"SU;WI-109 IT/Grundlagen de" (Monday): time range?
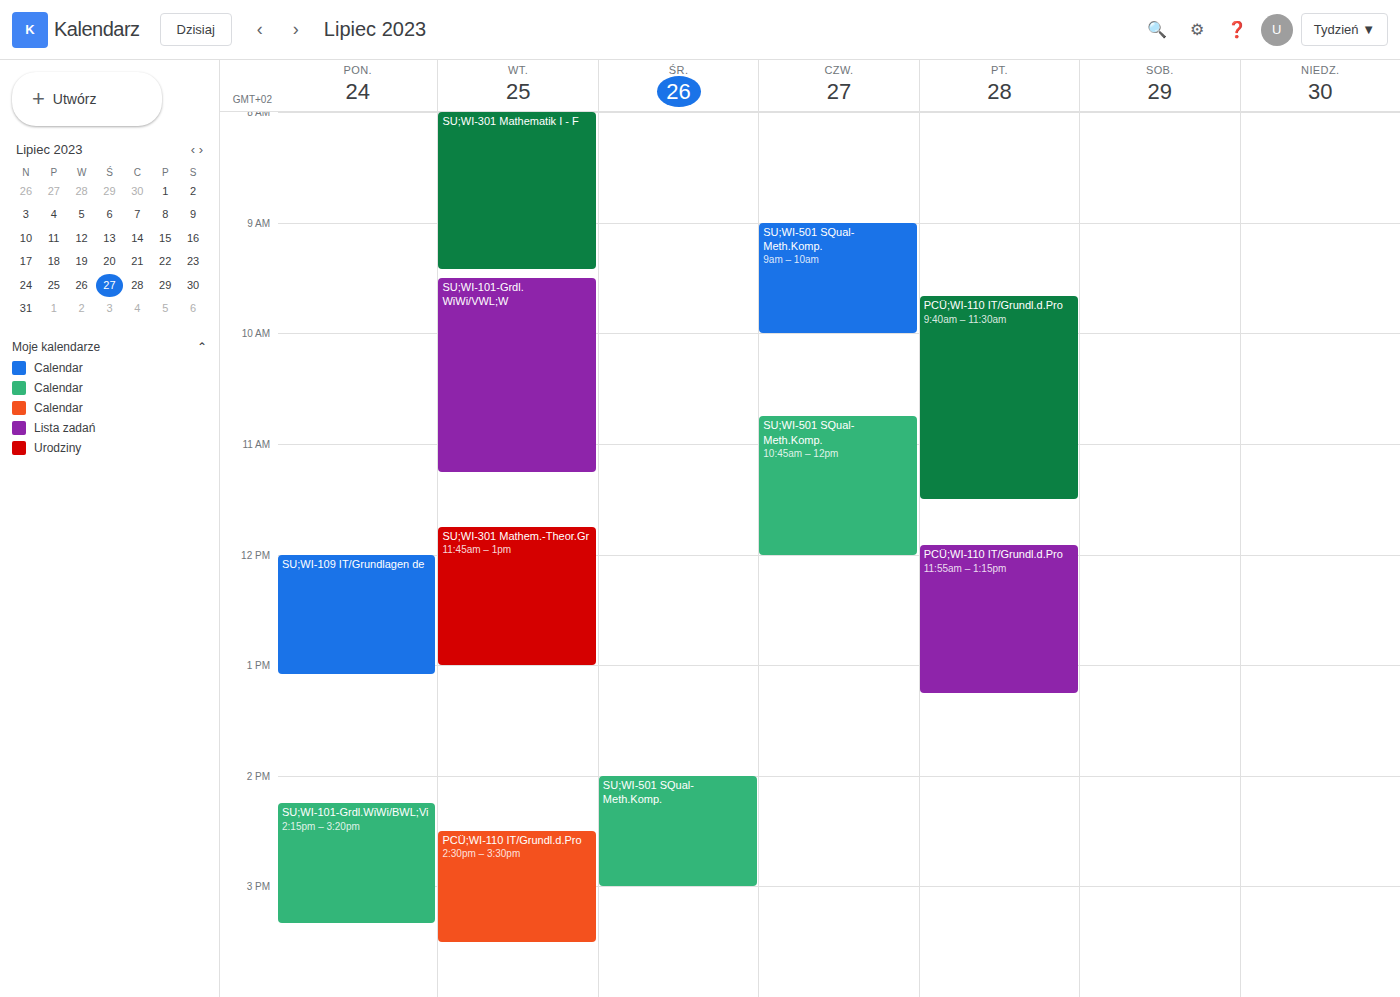
12:00 PM to 1:05 PM